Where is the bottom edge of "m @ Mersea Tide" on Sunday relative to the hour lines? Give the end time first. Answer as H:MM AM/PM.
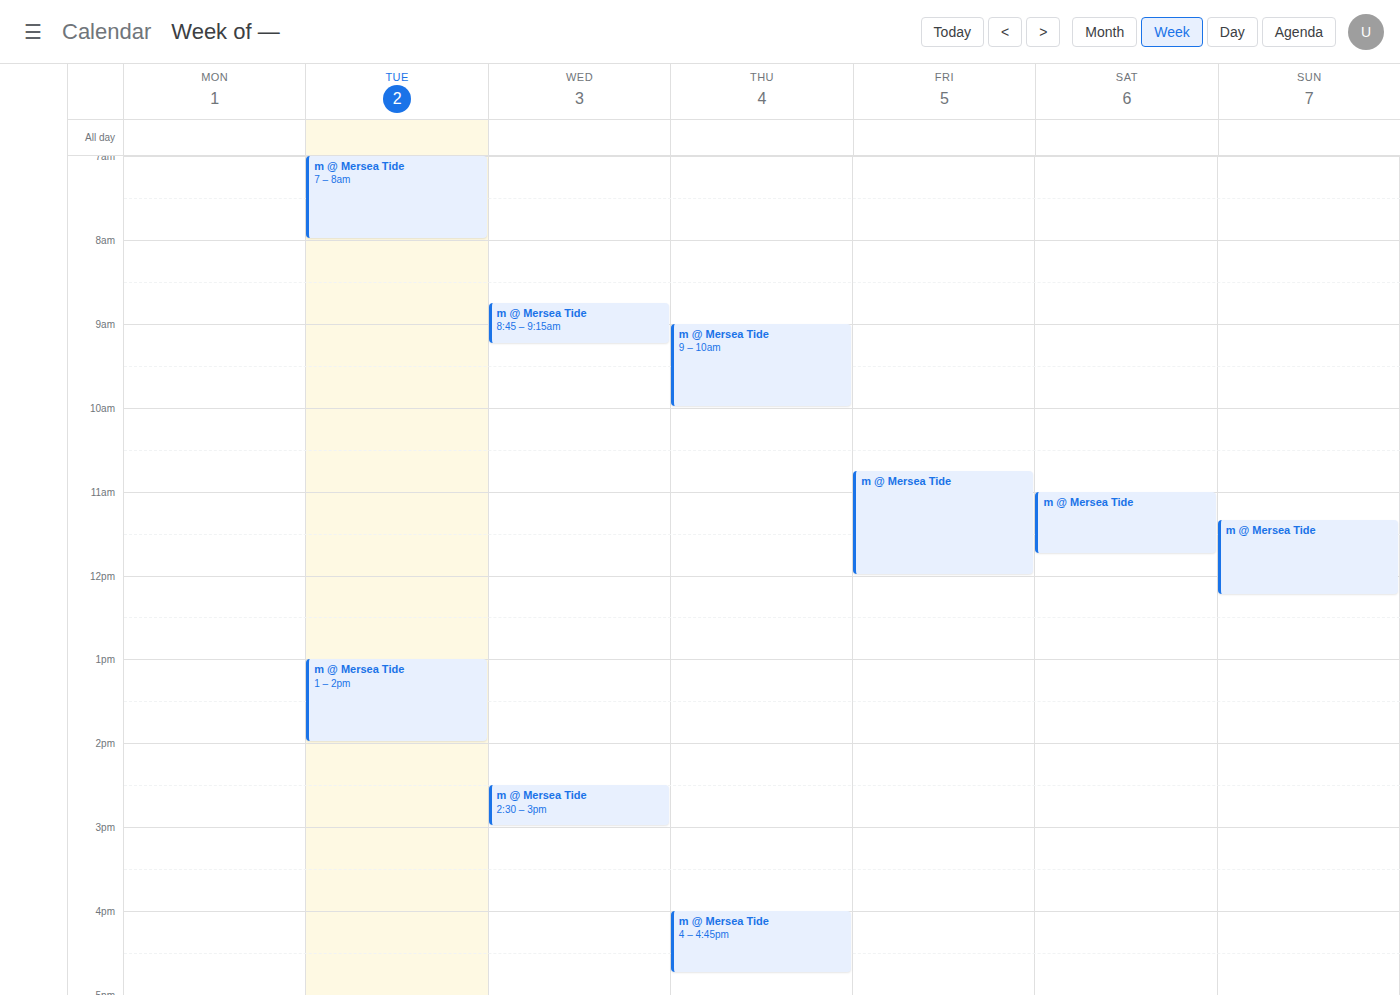
12:15 PM -- neither: a quarter of the way from the 12 PM line to the 1 PM line.